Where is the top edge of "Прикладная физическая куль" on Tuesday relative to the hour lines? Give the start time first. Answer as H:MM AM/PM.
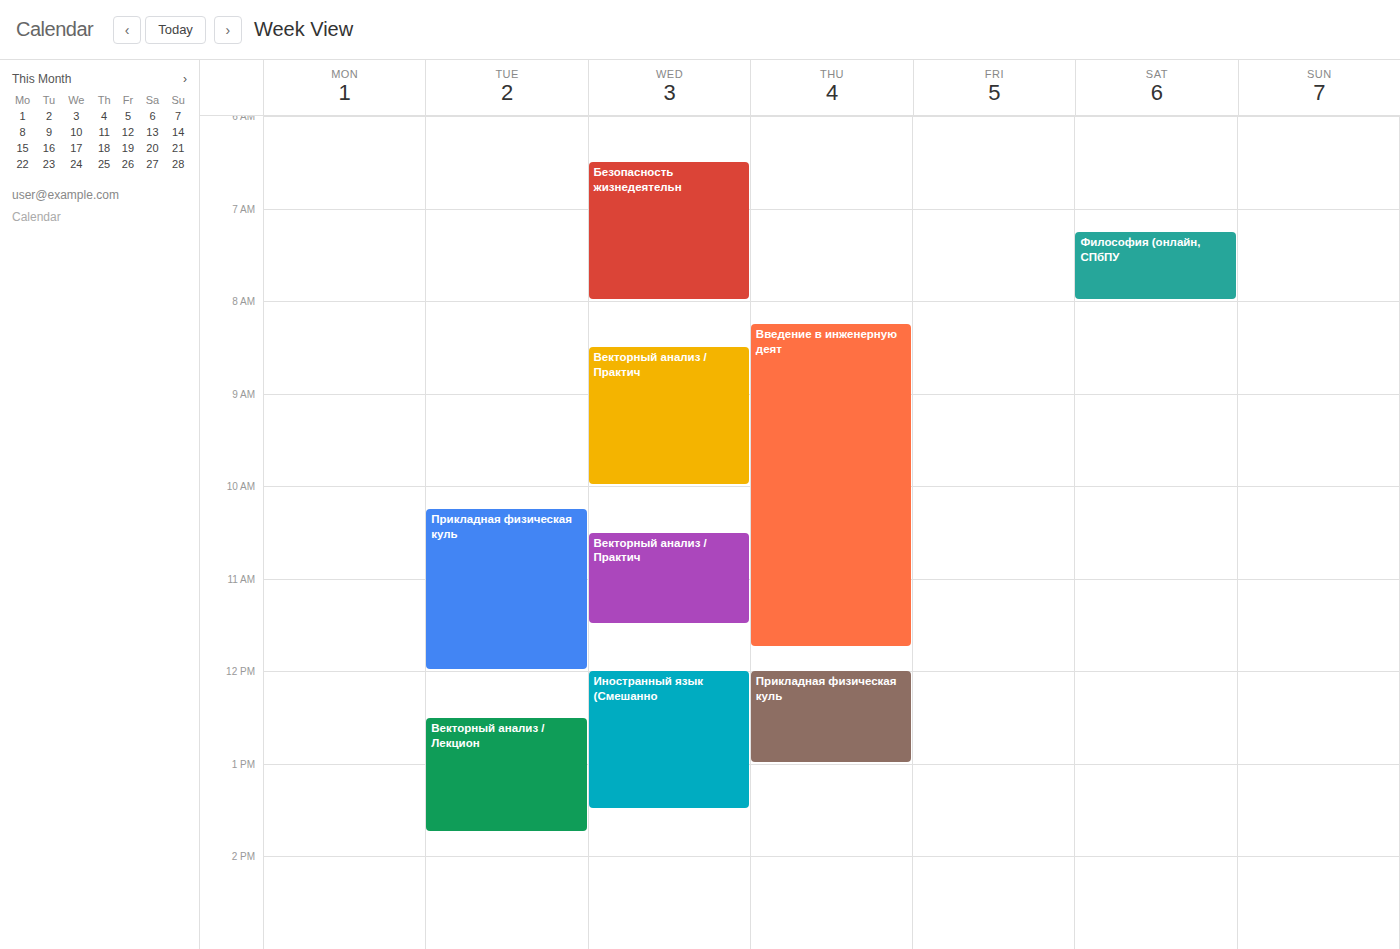
10:15 AM -- neither: a quarter of the way from the 10 AM line to the 11 AM line.